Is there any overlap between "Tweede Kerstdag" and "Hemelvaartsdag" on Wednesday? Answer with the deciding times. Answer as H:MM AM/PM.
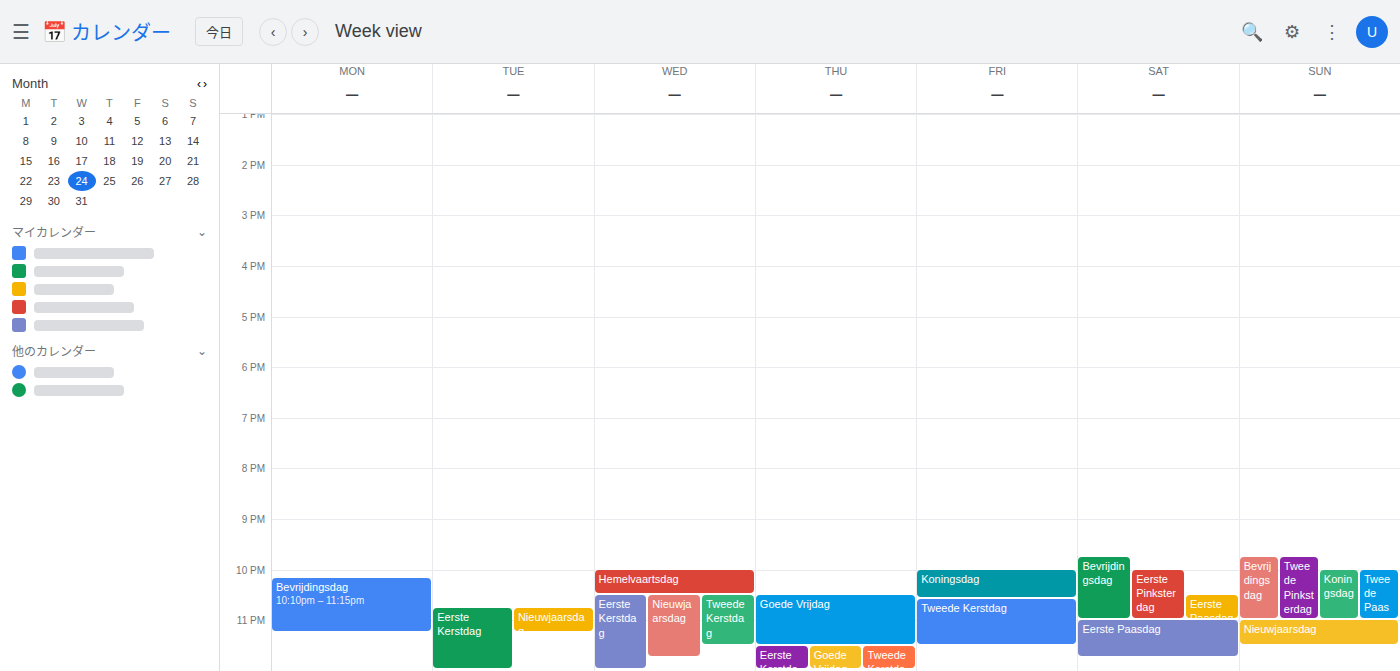
"Hemelvaartsdag" ends at 10:30 PM, exactly when "Tweede Kerstdag" starts -- they touch but do not overlap.